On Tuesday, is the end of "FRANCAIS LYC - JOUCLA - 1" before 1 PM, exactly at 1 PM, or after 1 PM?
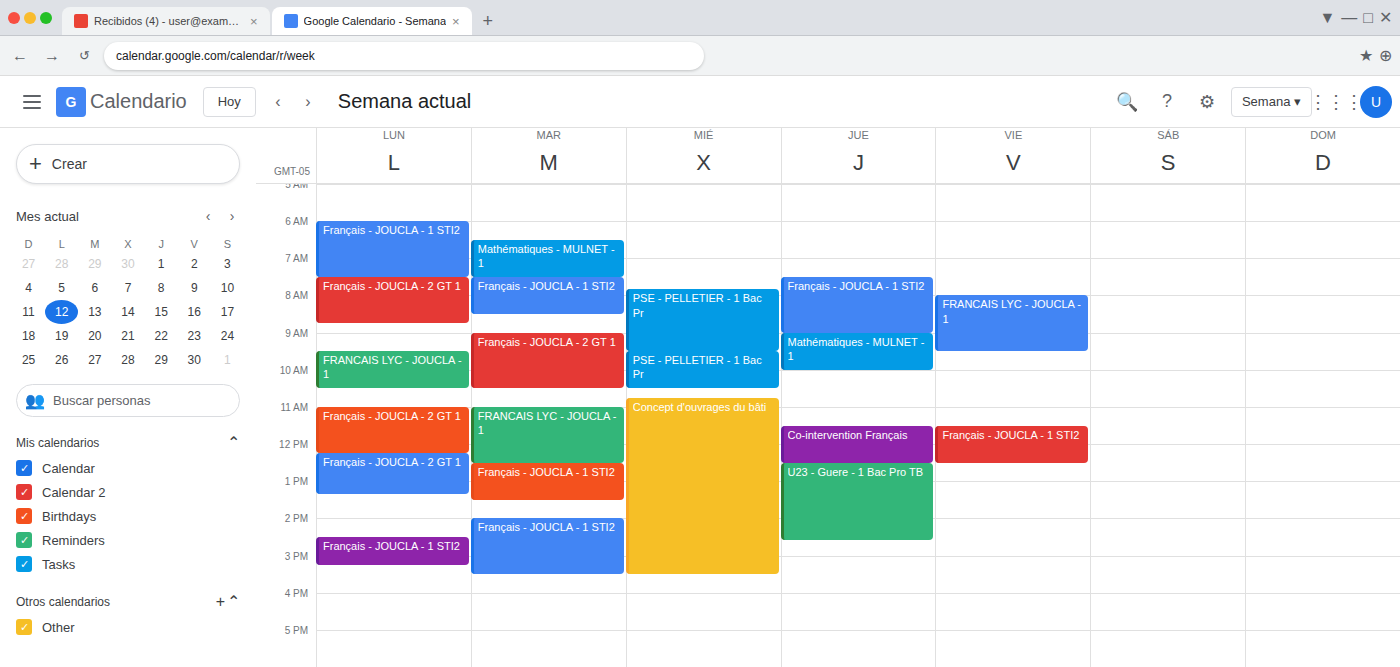
12:30 PM -- before 1 PM, 30 minutes above the 1 PM line.